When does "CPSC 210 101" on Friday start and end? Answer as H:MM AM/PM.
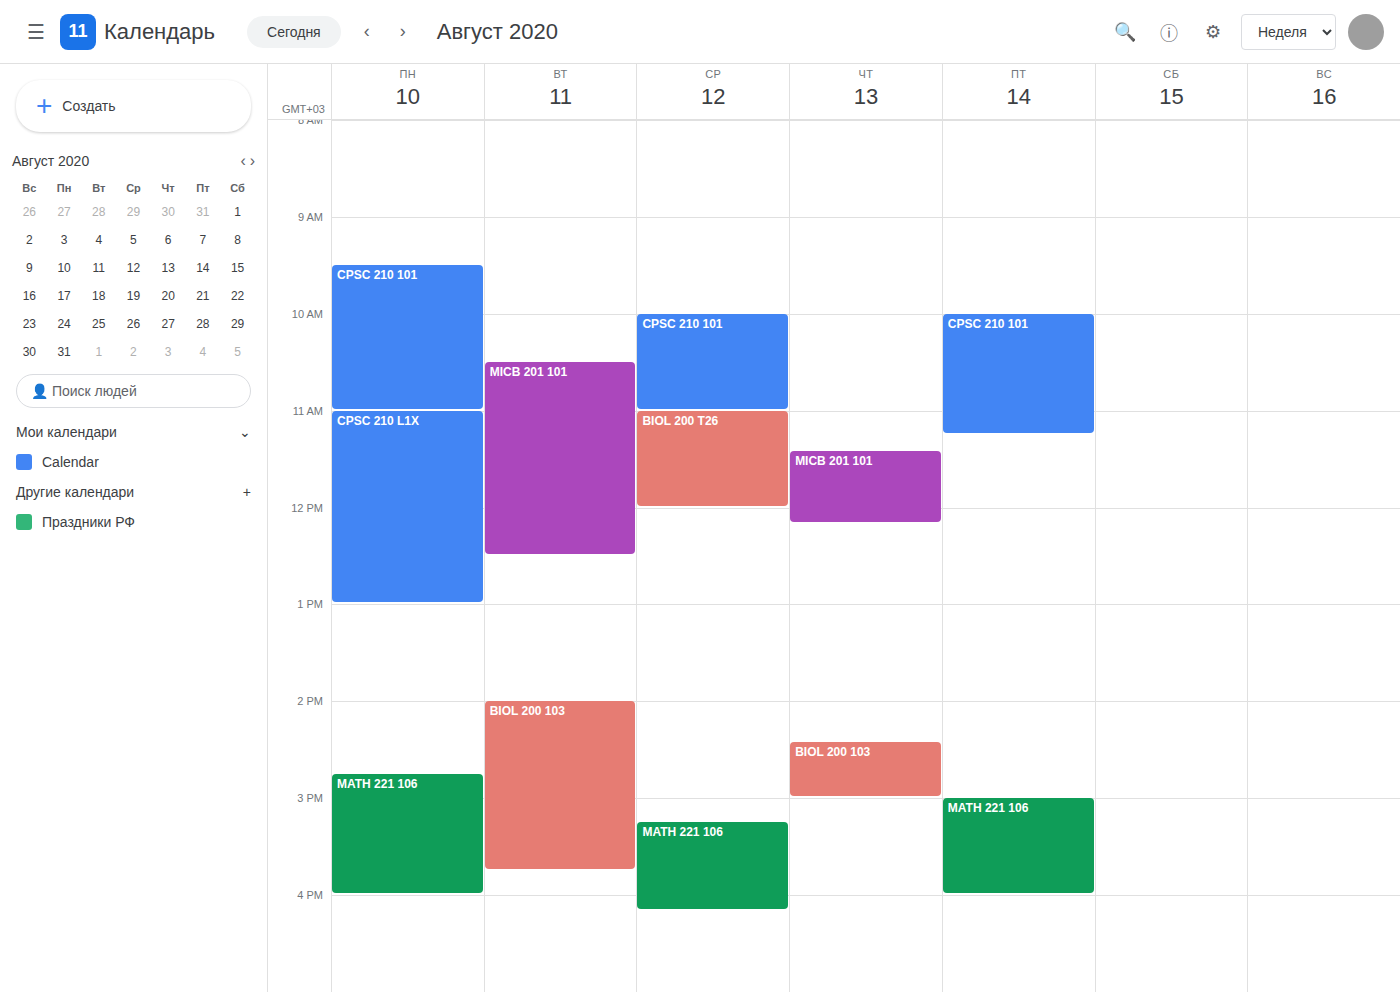
10:00 AM to 11:15 AM